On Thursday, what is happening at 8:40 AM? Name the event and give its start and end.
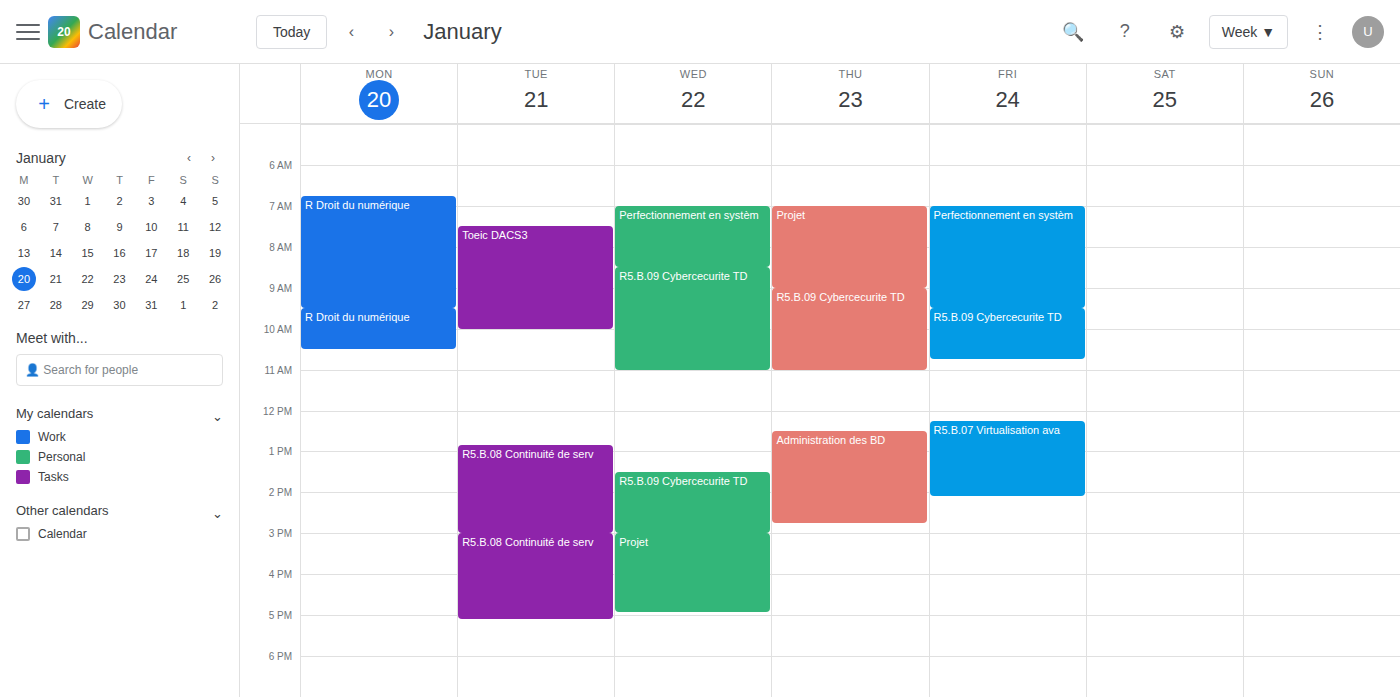
"Projet", 7:00 AM to 9:00 AM